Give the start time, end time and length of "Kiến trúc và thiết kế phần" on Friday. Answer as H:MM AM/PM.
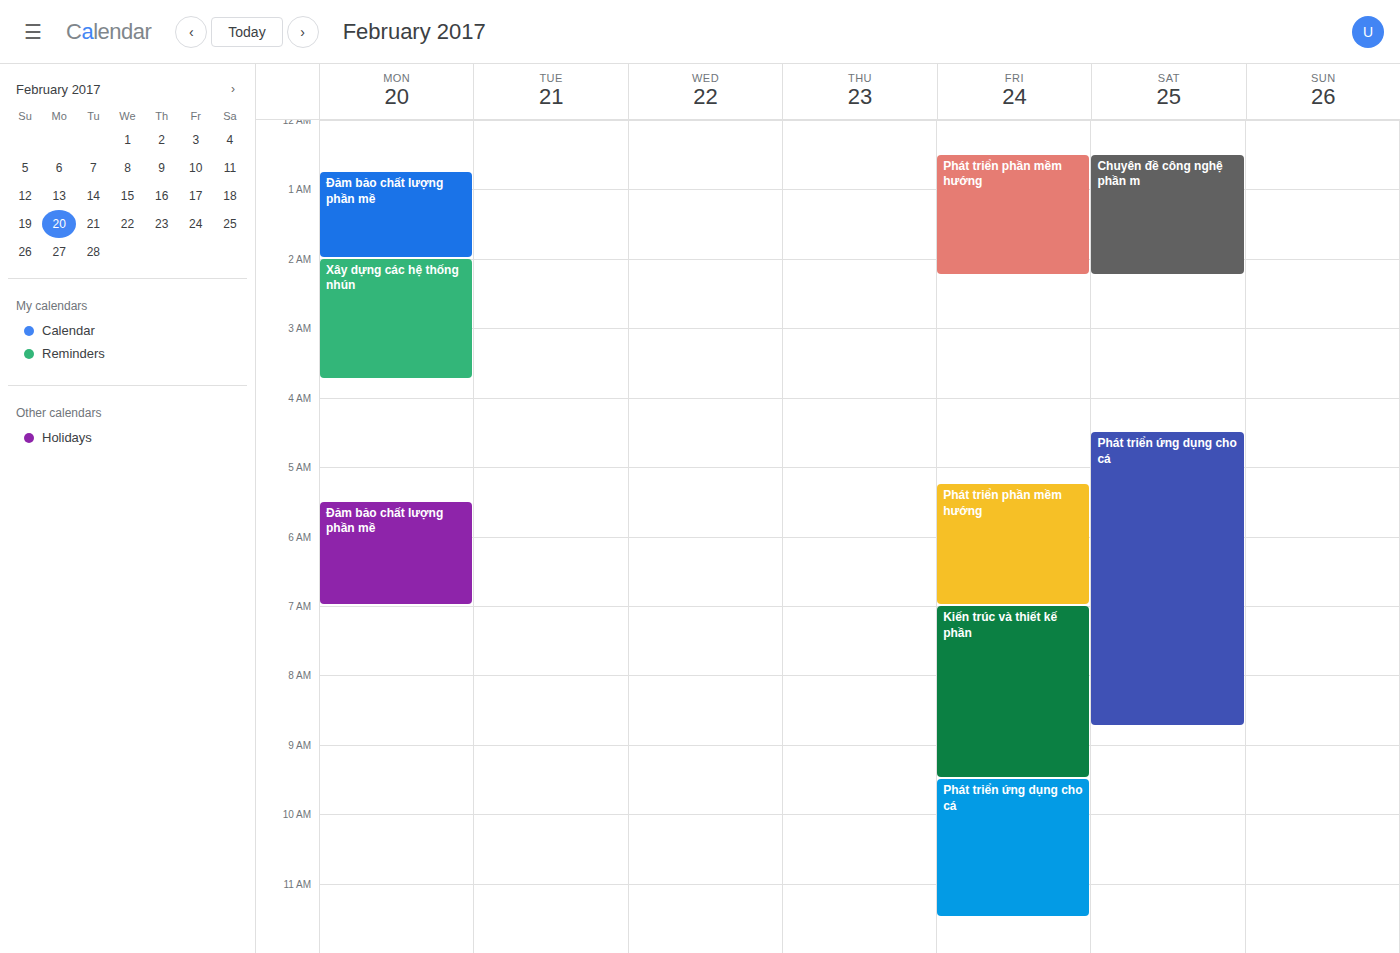
7:00 AM to 9:30 AM, 2 hours 30 minutes